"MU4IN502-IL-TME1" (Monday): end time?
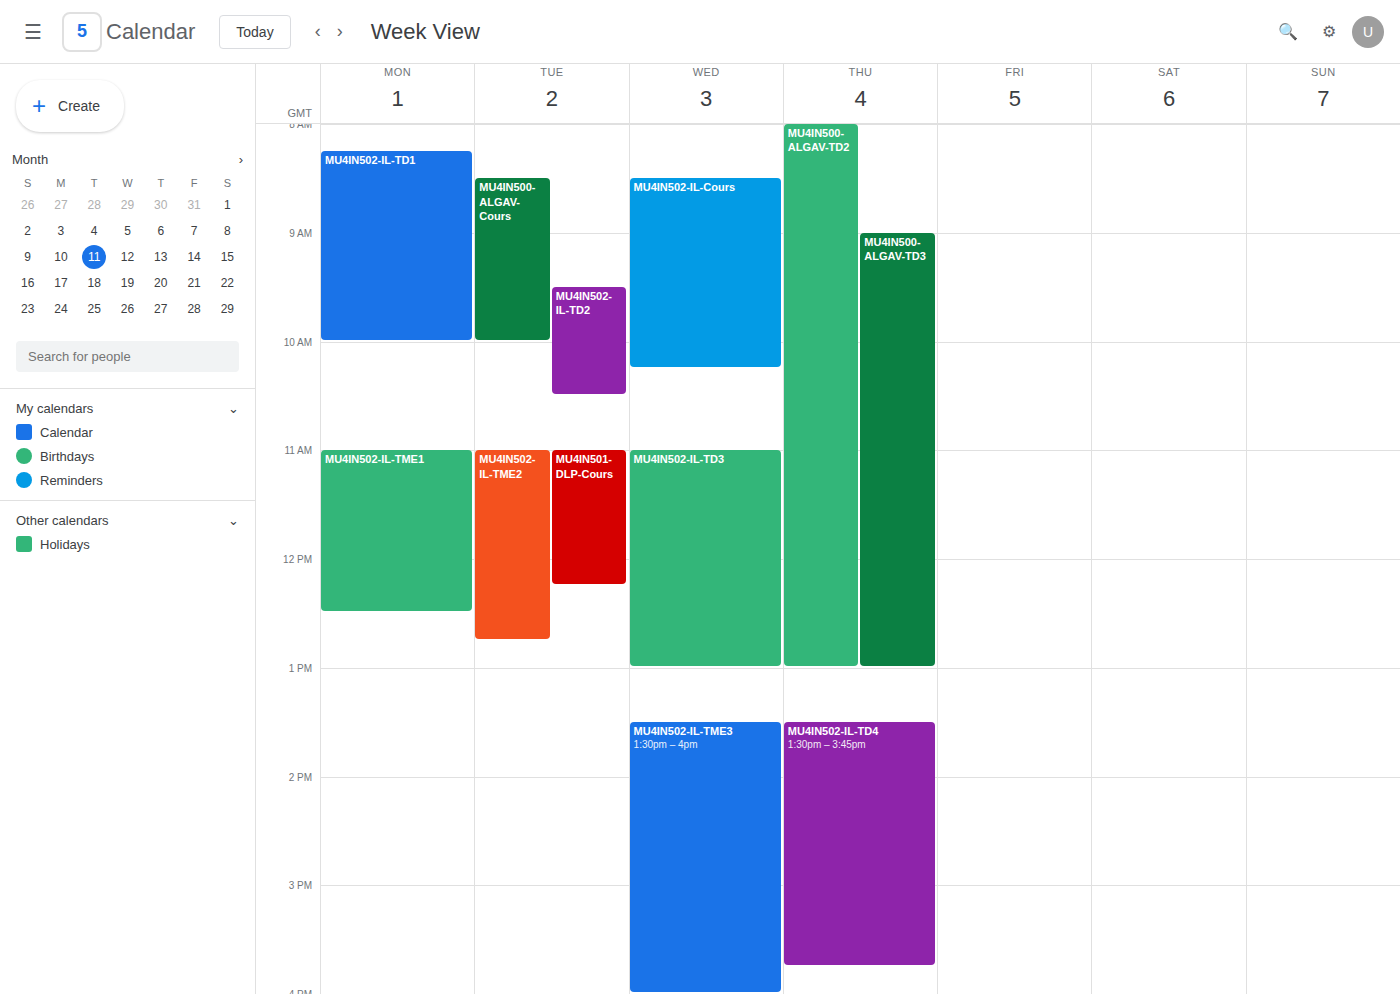
12:30 PM